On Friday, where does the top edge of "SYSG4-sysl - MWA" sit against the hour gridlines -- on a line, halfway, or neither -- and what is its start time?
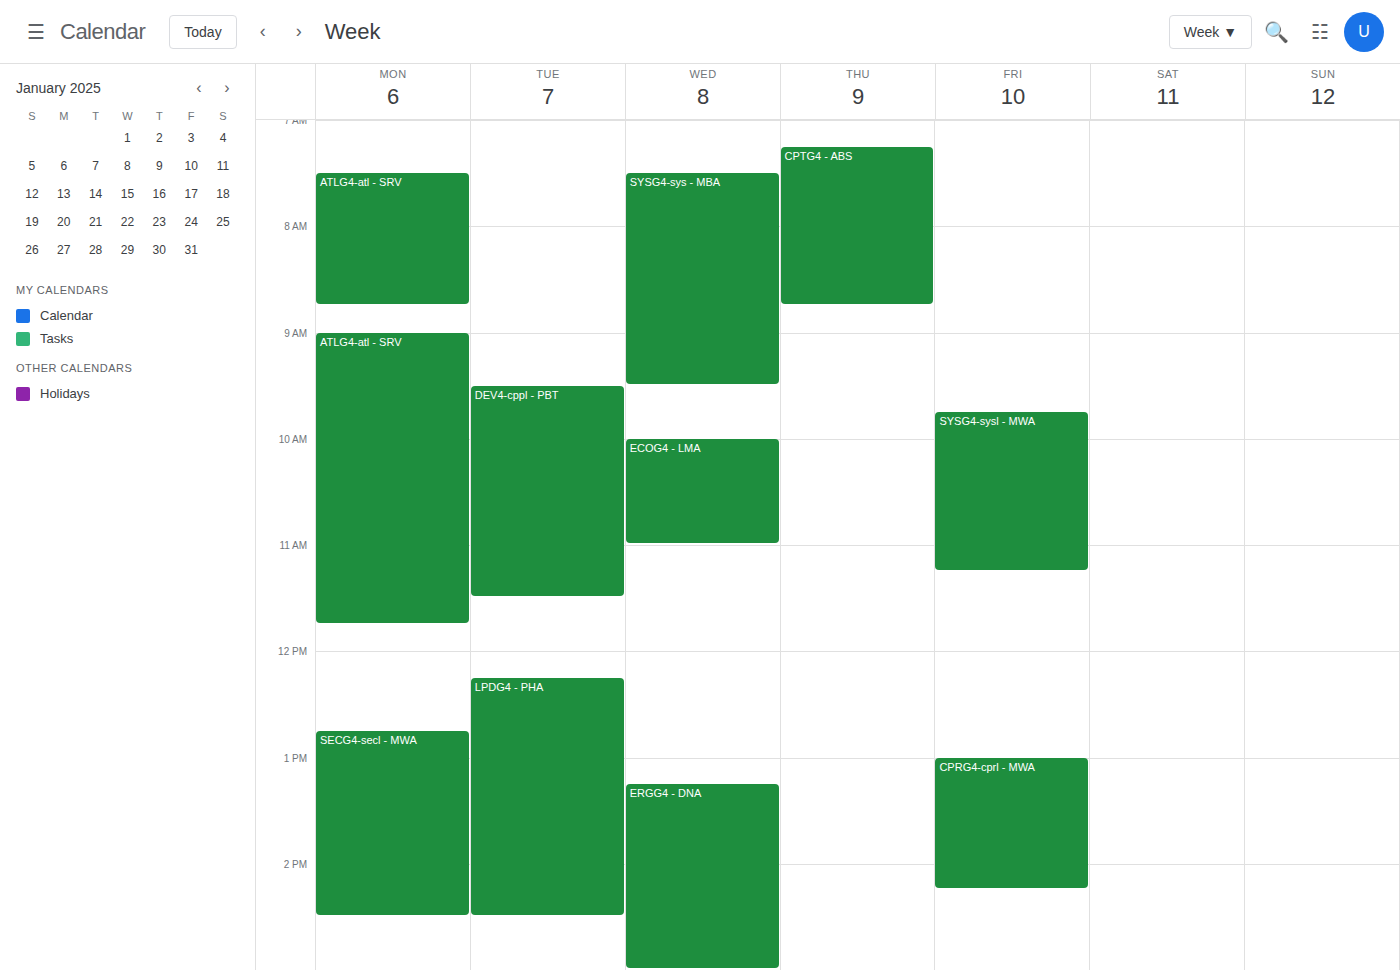
9:45 AM -- neither: three quarters of the way from the 9 AM line to the 10 AM line.